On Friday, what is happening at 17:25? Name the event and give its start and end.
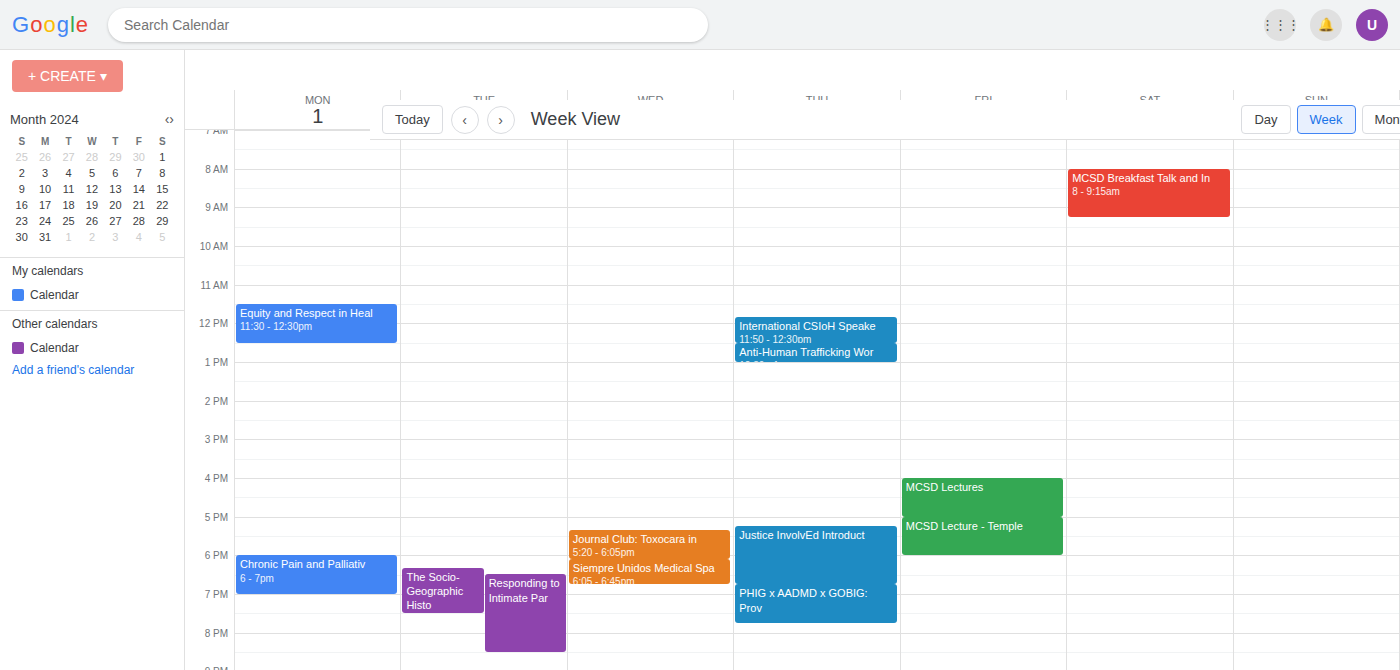
"MCSD Lecture - Temple", 17:00 to 18:00